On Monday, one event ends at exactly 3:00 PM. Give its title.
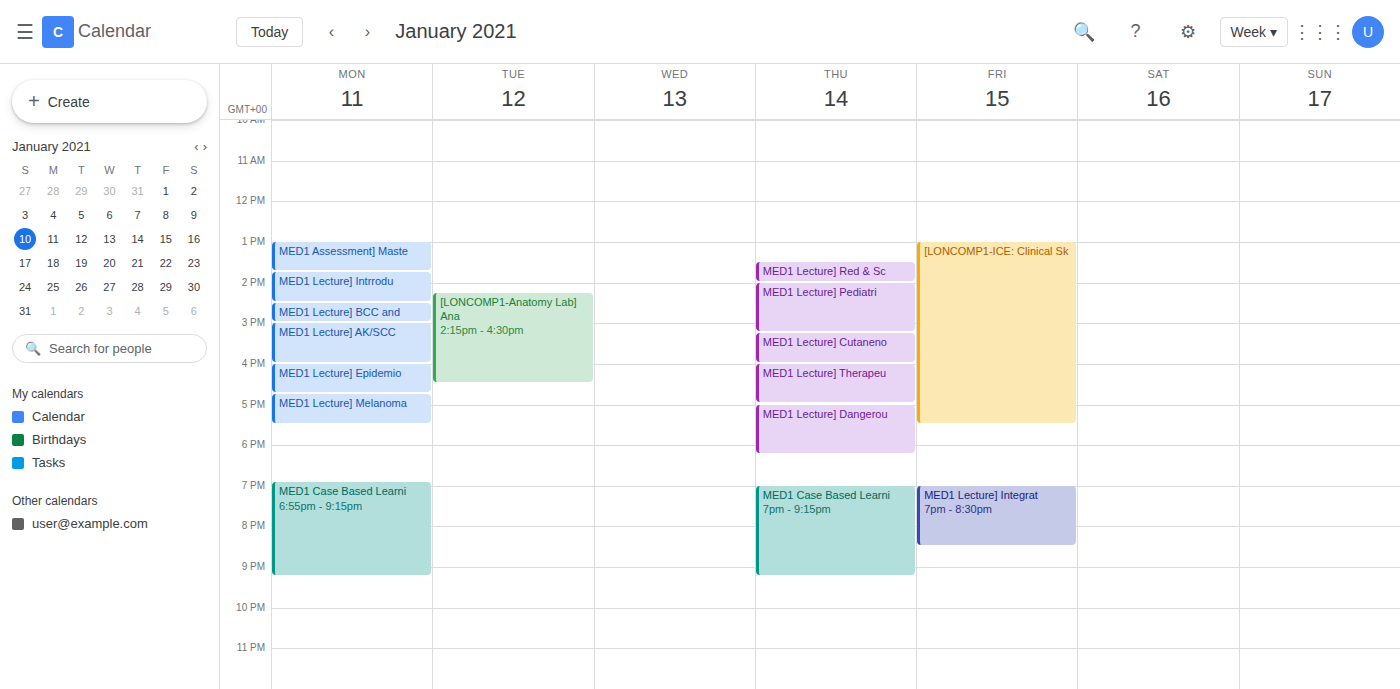
"MED1 Lecture] BCC and"